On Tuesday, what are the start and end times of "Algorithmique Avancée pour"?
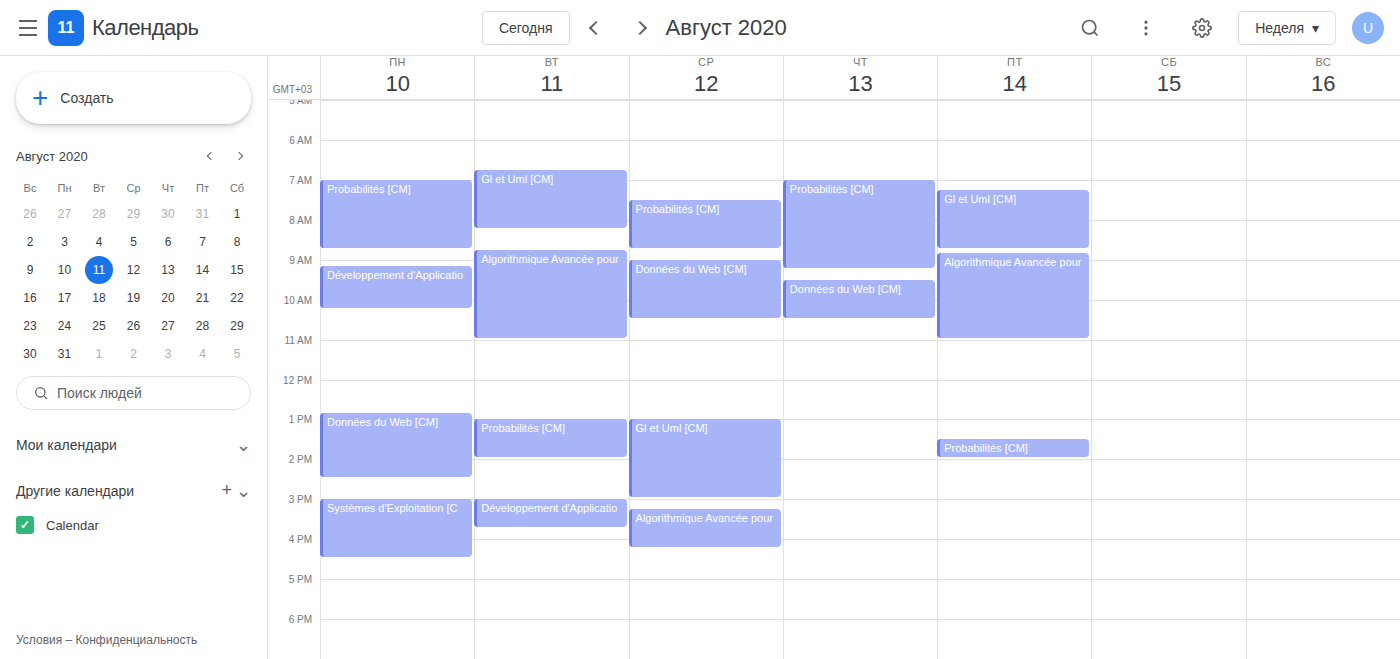
8:45 AM to 11:00 AM